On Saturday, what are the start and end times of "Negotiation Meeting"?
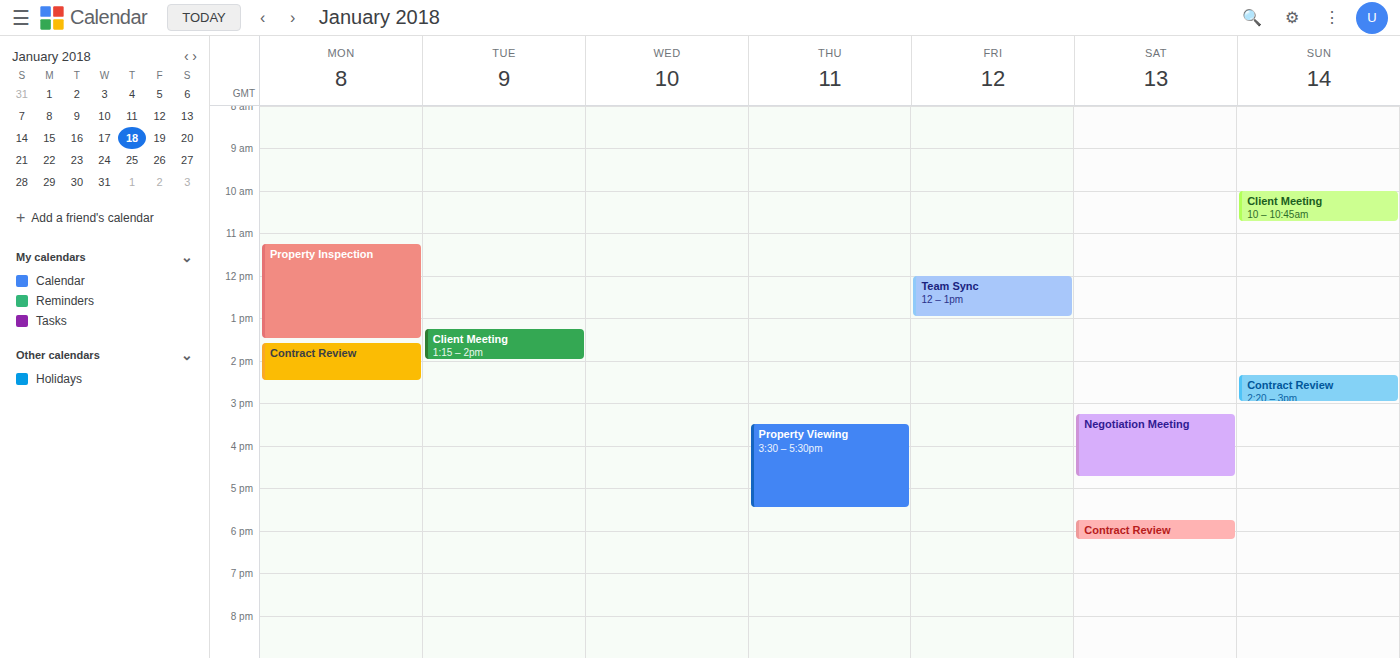
3:15 PM to 4:45 PM